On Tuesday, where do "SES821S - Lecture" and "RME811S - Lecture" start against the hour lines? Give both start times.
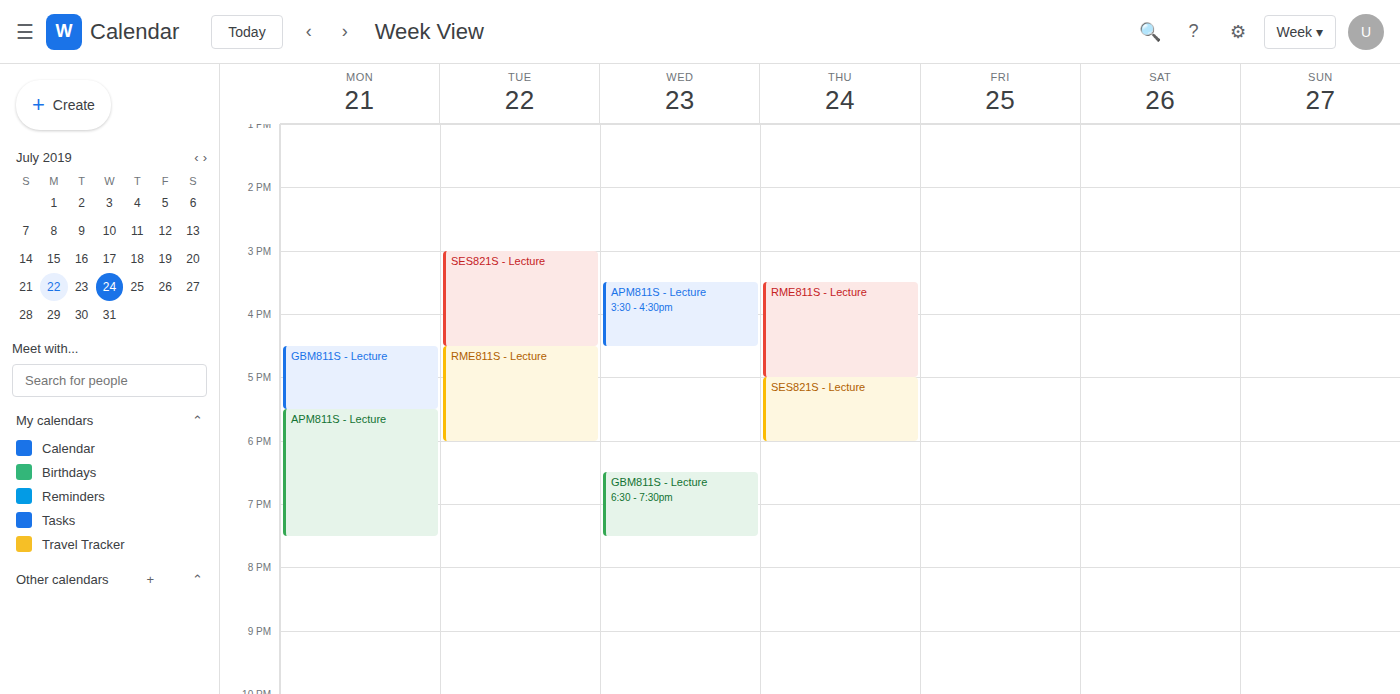
"SES821S - Lecture": 3:00 PM, exactly on the 3 PM line. "RME811S - Lecture": 4:30 PM, halfway between the 4 PM and 5 PM lines.